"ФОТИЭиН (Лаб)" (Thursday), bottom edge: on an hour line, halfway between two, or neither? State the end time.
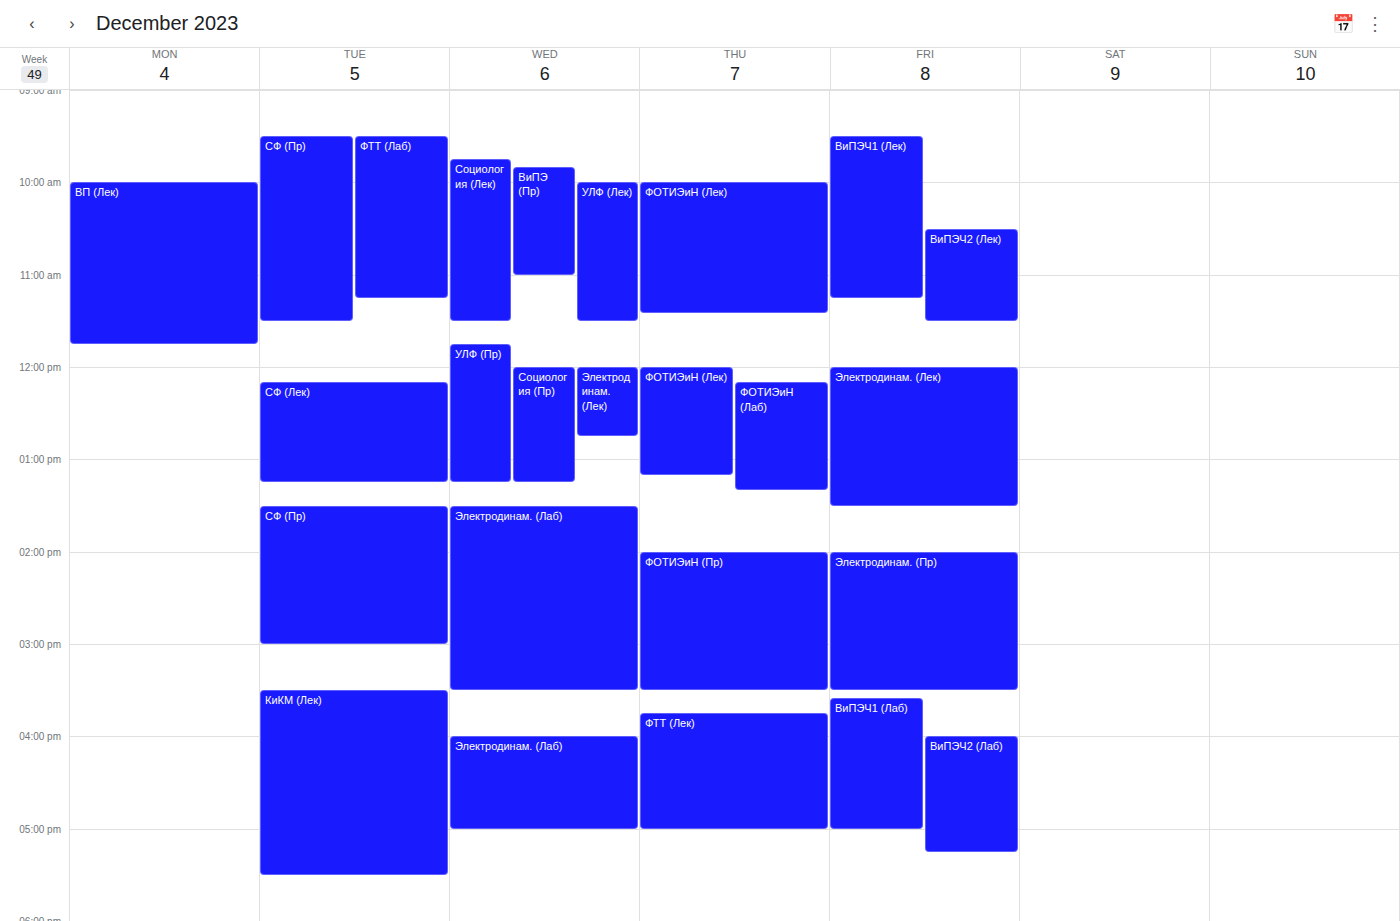
13:20 -- neither: 20 minutes below the 13:00 line and 40 minutes above the 14:00 line.